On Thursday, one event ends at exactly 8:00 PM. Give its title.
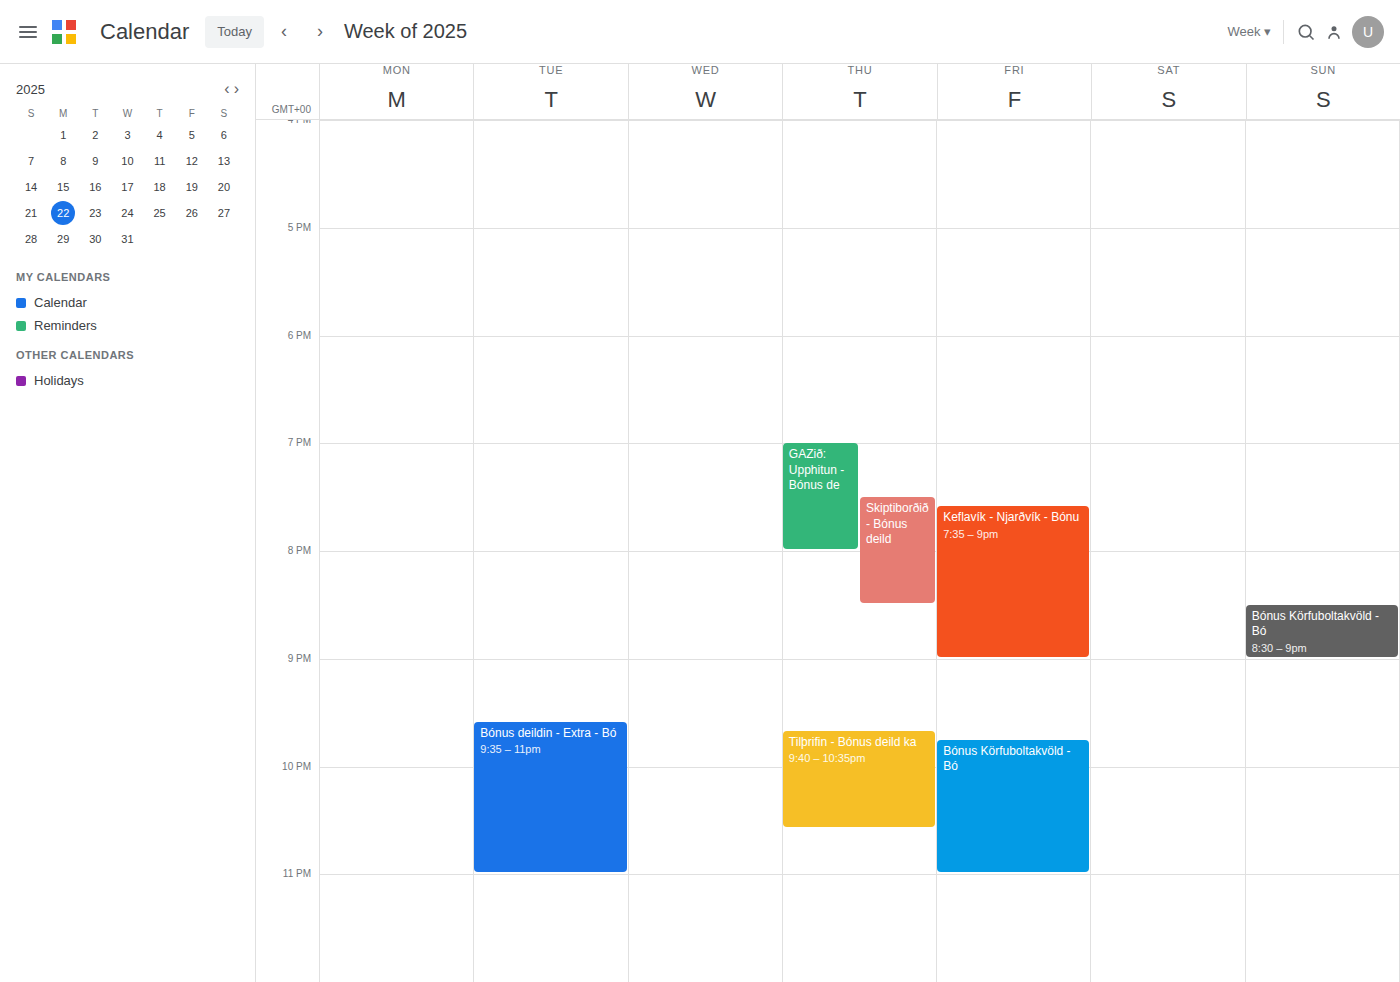
"GAZið: Upphitun - Bónus de"